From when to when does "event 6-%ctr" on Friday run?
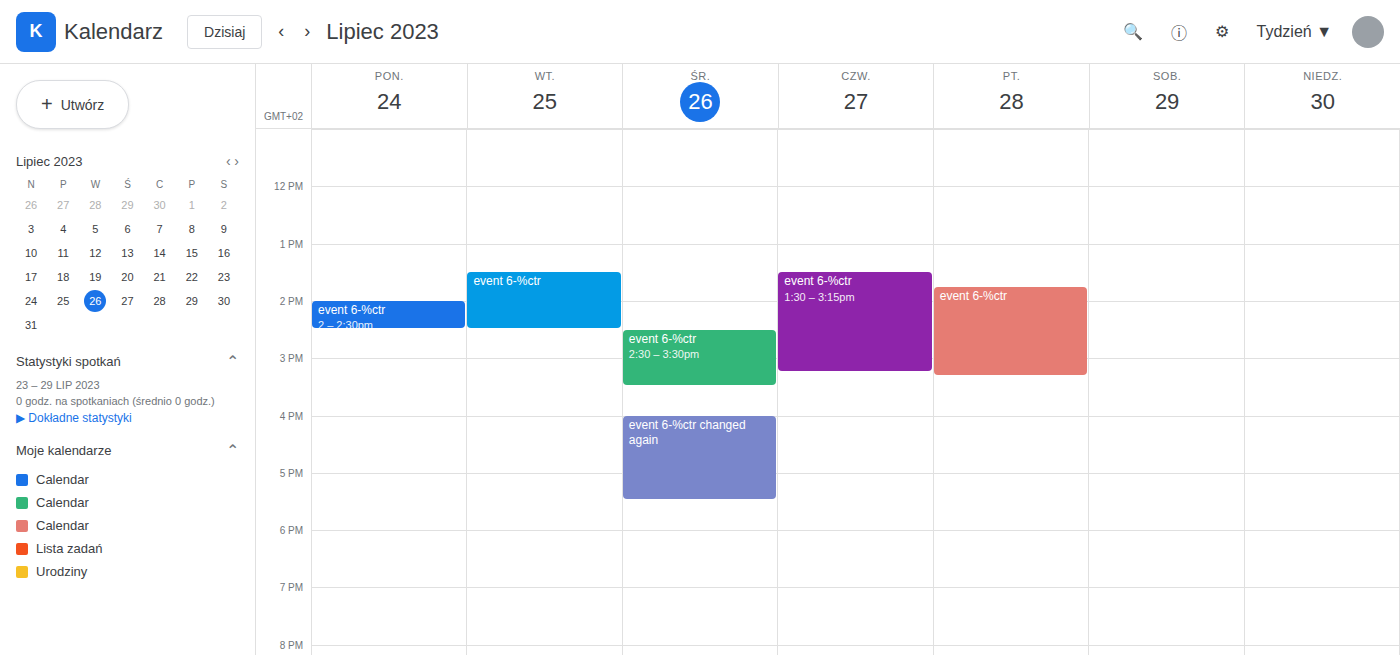
1:45 PM to 3:20 PM